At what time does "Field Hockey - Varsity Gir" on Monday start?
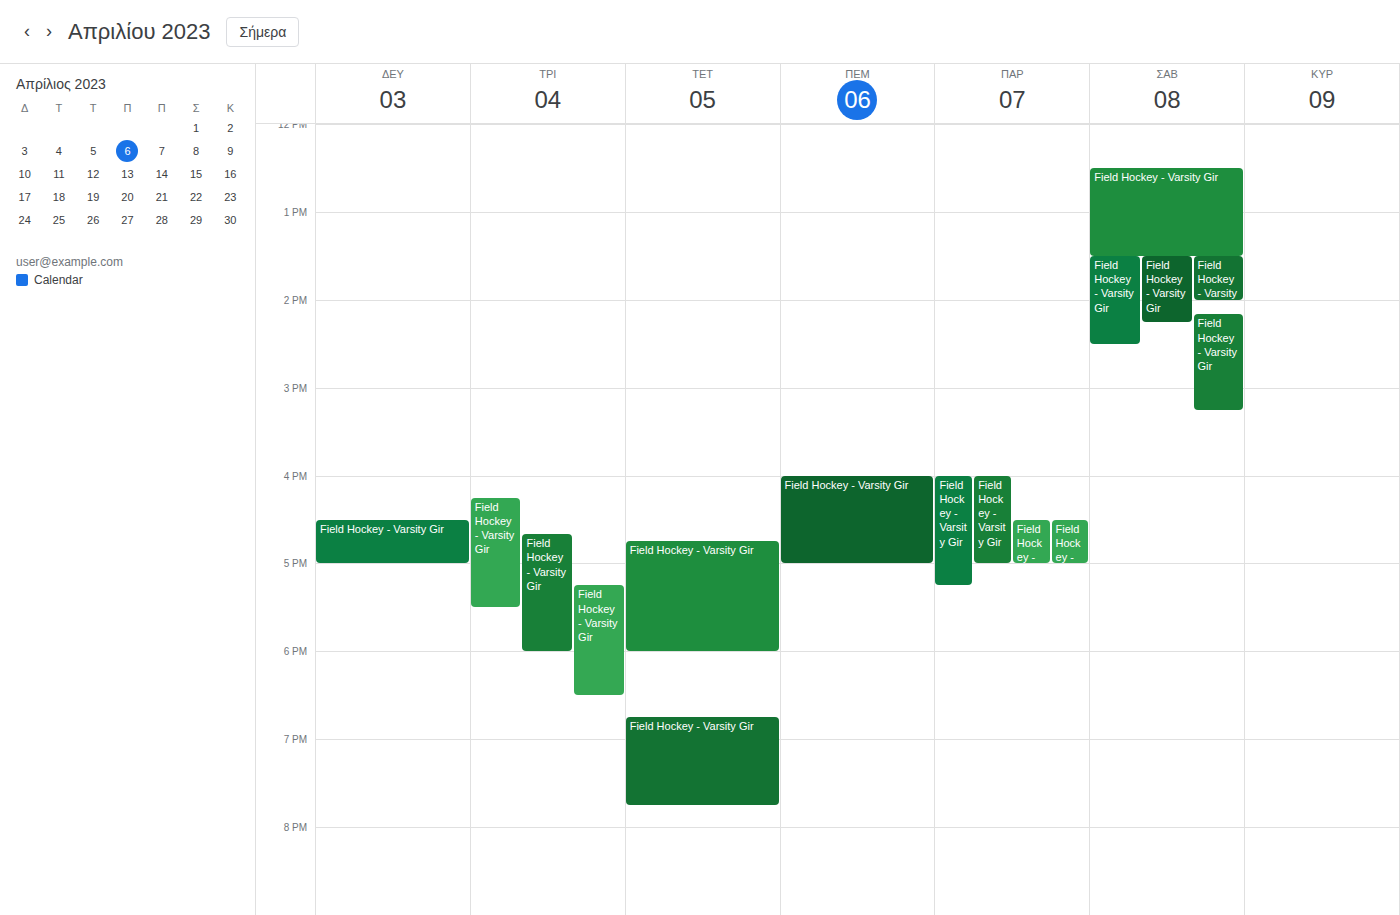
4:30 PM